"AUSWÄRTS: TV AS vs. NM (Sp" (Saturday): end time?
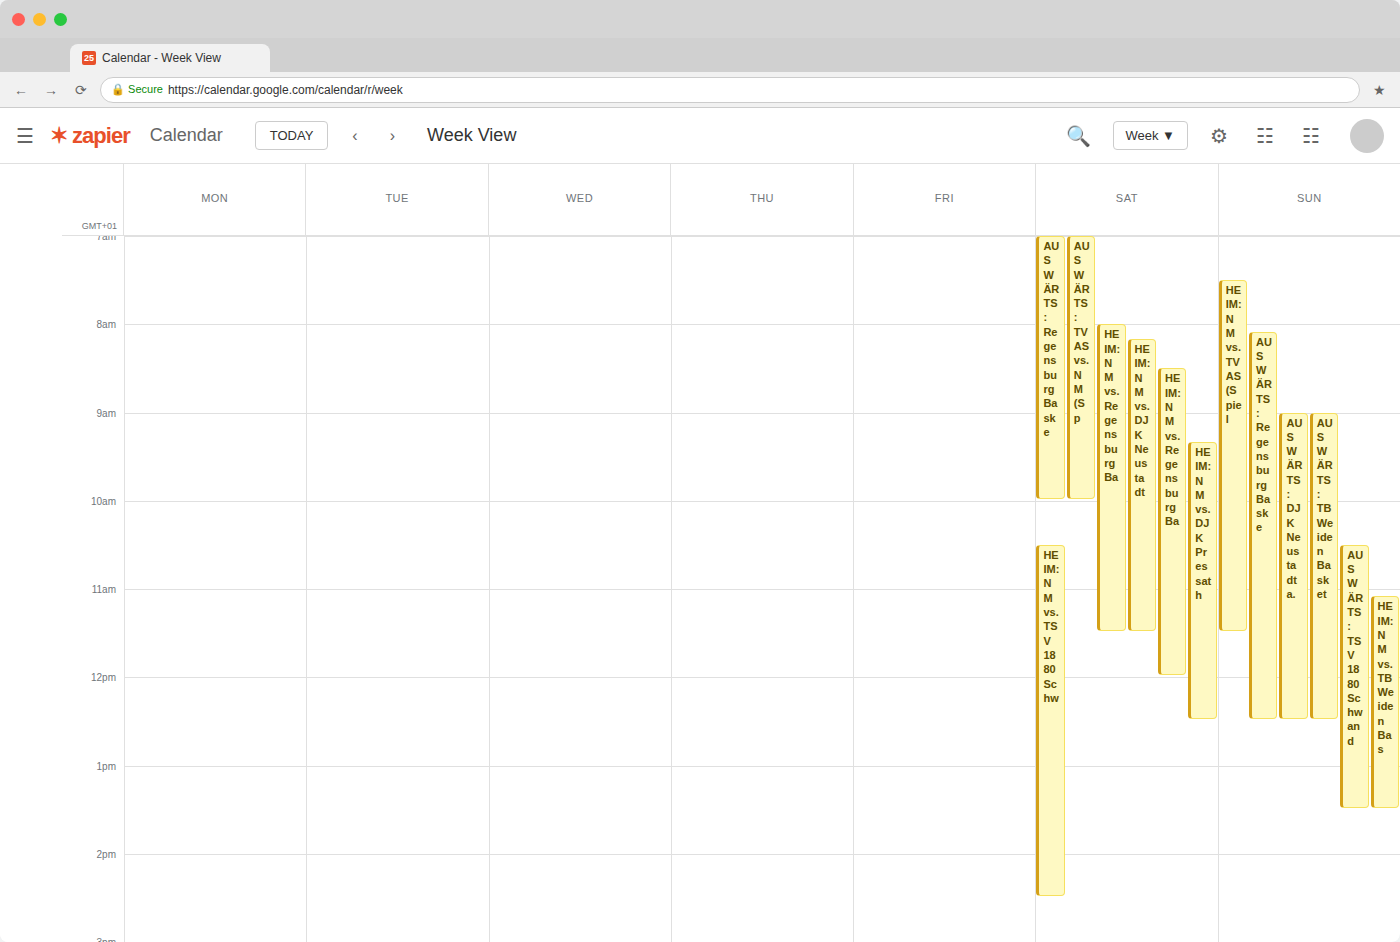
10:00 AM